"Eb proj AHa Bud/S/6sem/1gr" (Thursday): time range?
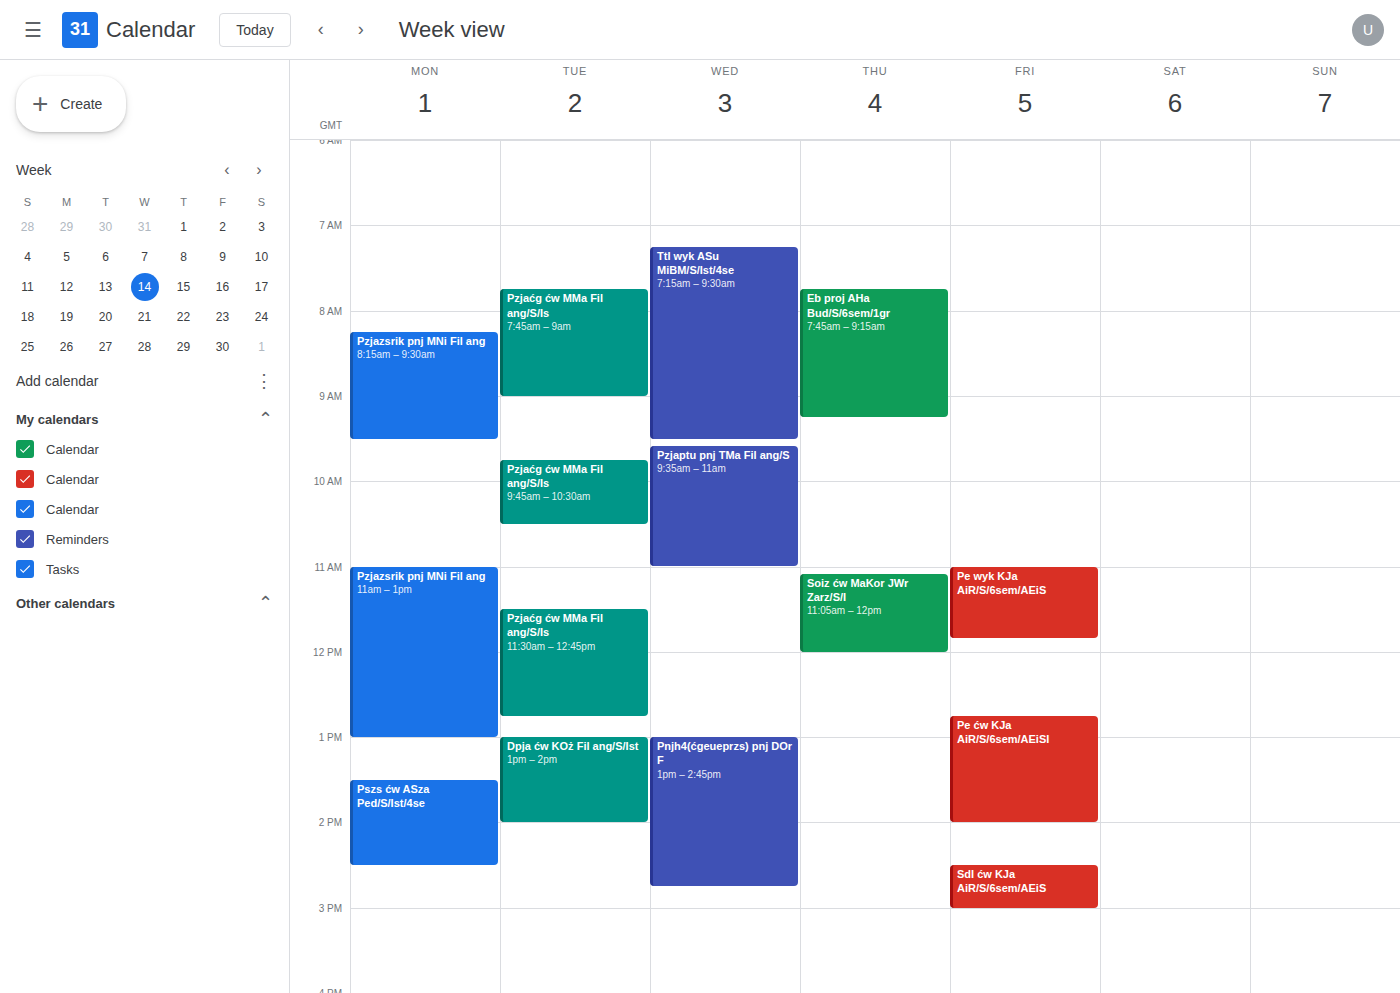
07:45 to 09:15